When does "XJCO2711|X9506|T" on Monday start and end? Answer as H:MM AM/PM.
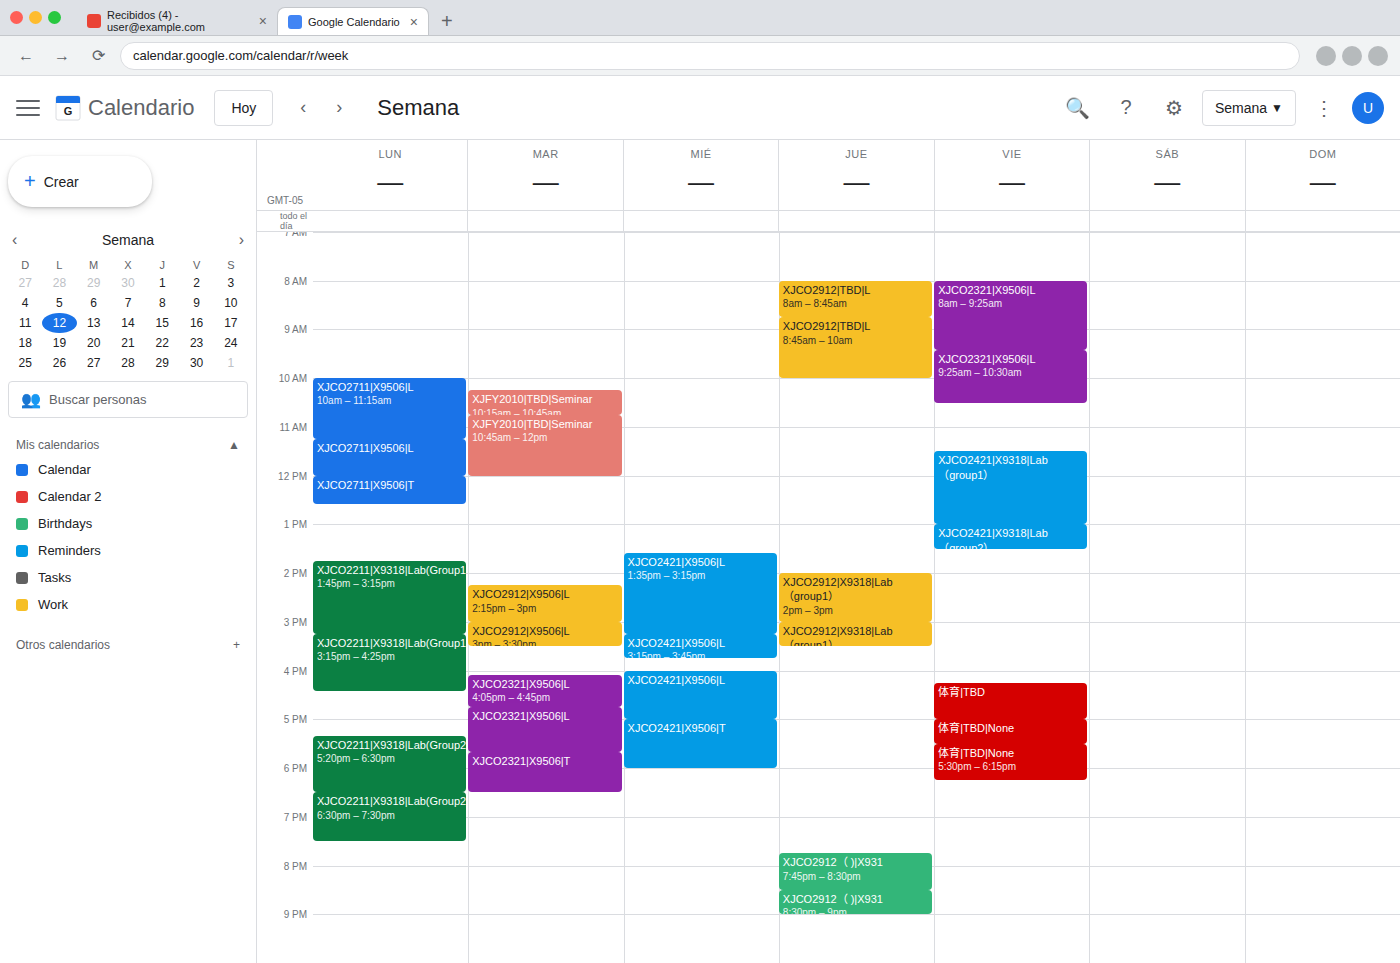
12:00 PM to 12:35 PM